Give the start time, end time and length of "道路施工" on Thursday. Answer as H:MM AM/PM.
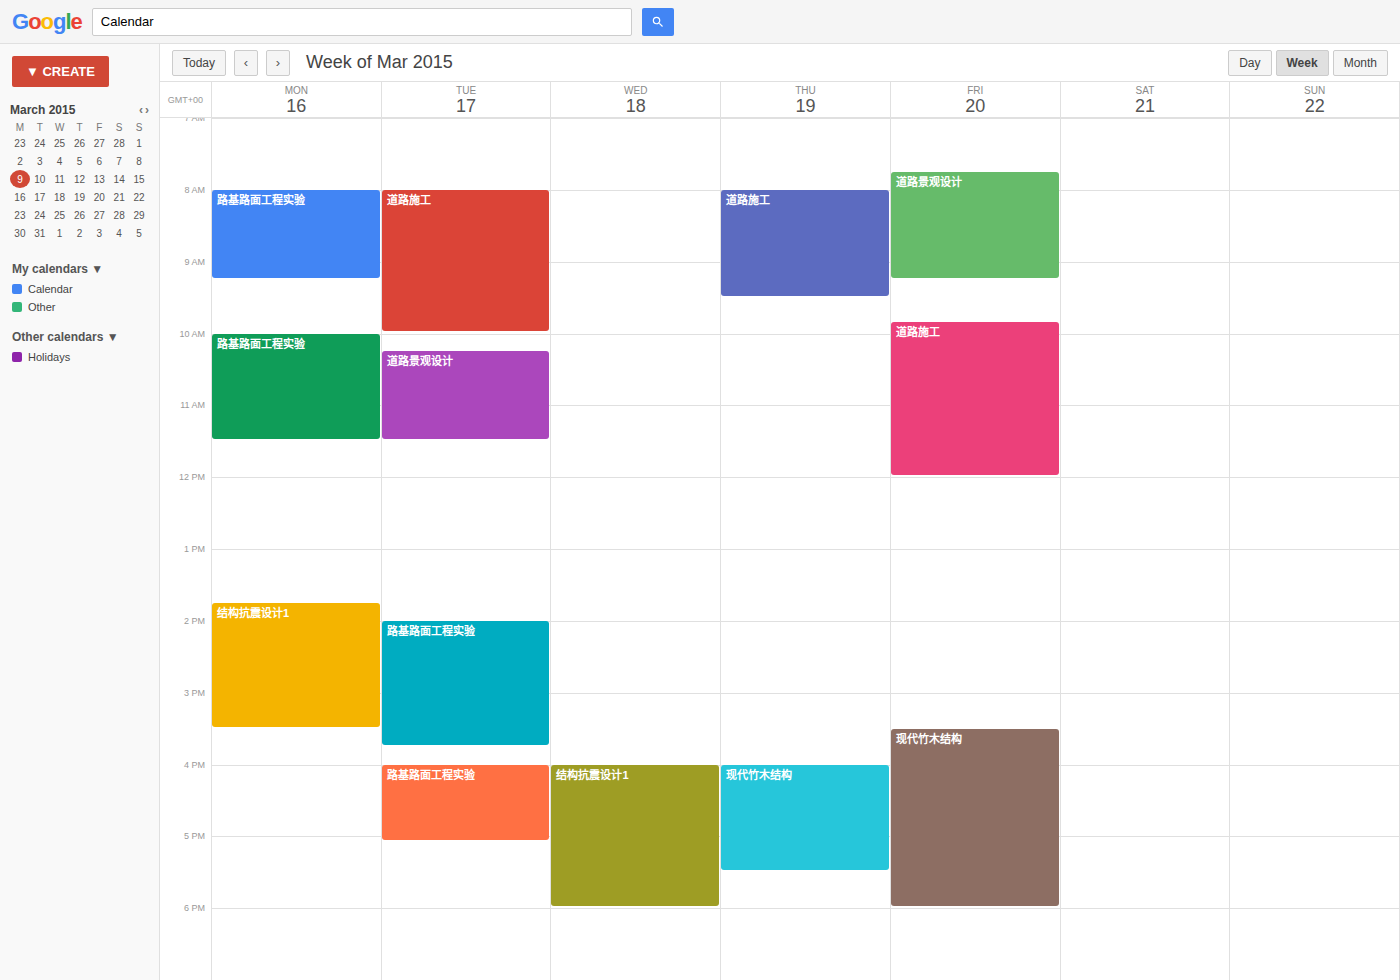
8:00 AM to 9:30 AM, 1 hour 30 minutes